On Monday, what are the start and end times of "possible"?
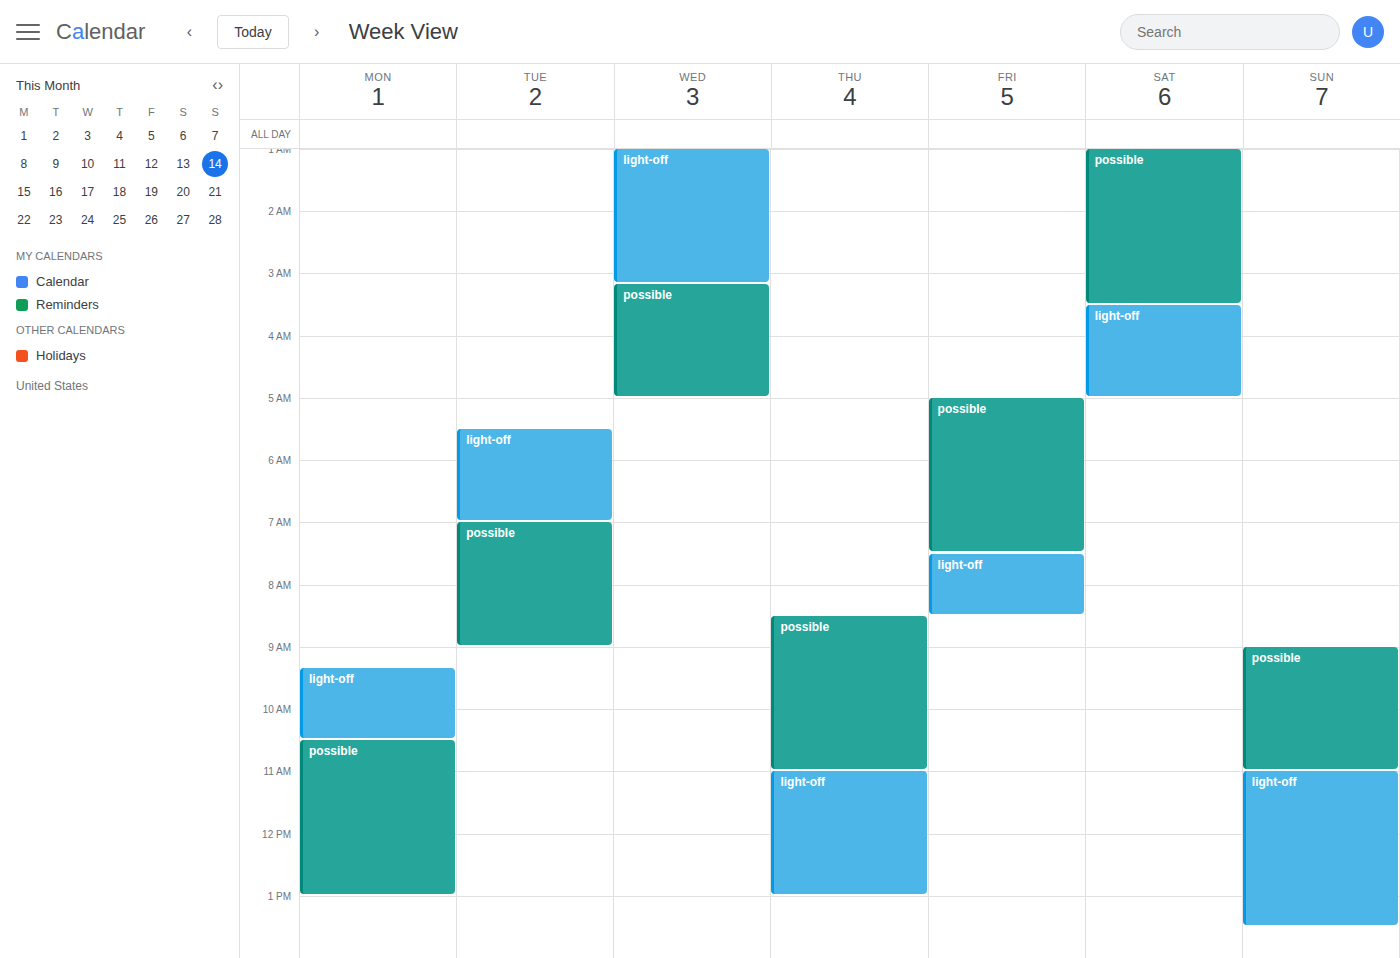
10:30 AM to 1:00 PM